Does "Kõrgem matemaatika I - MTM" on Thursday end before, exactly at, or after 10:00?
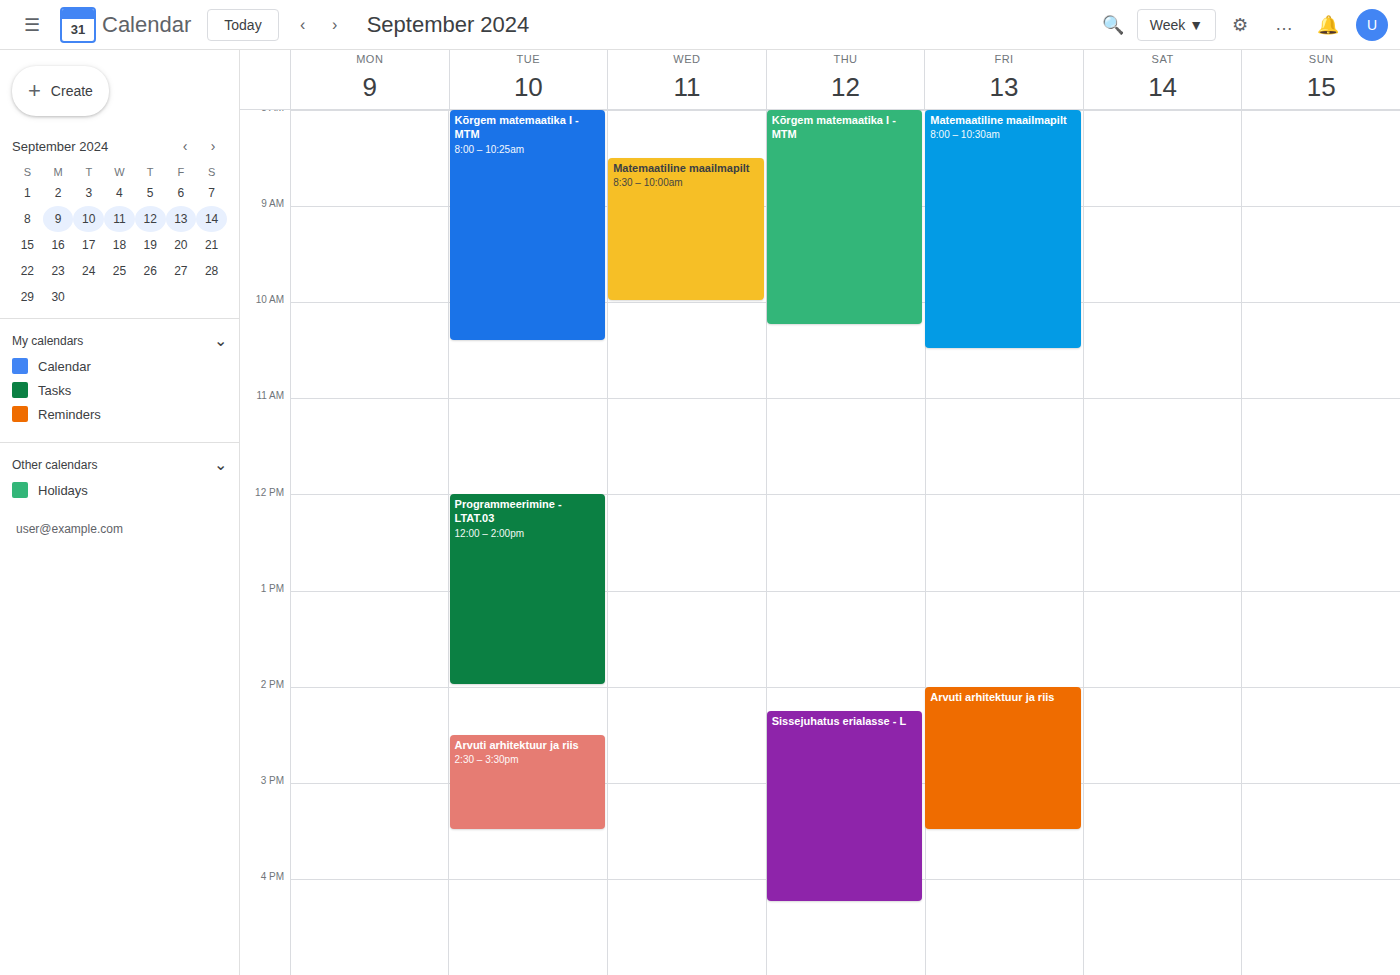
10:15 -- after 10:00, 15 minutes below the 10:00 line.